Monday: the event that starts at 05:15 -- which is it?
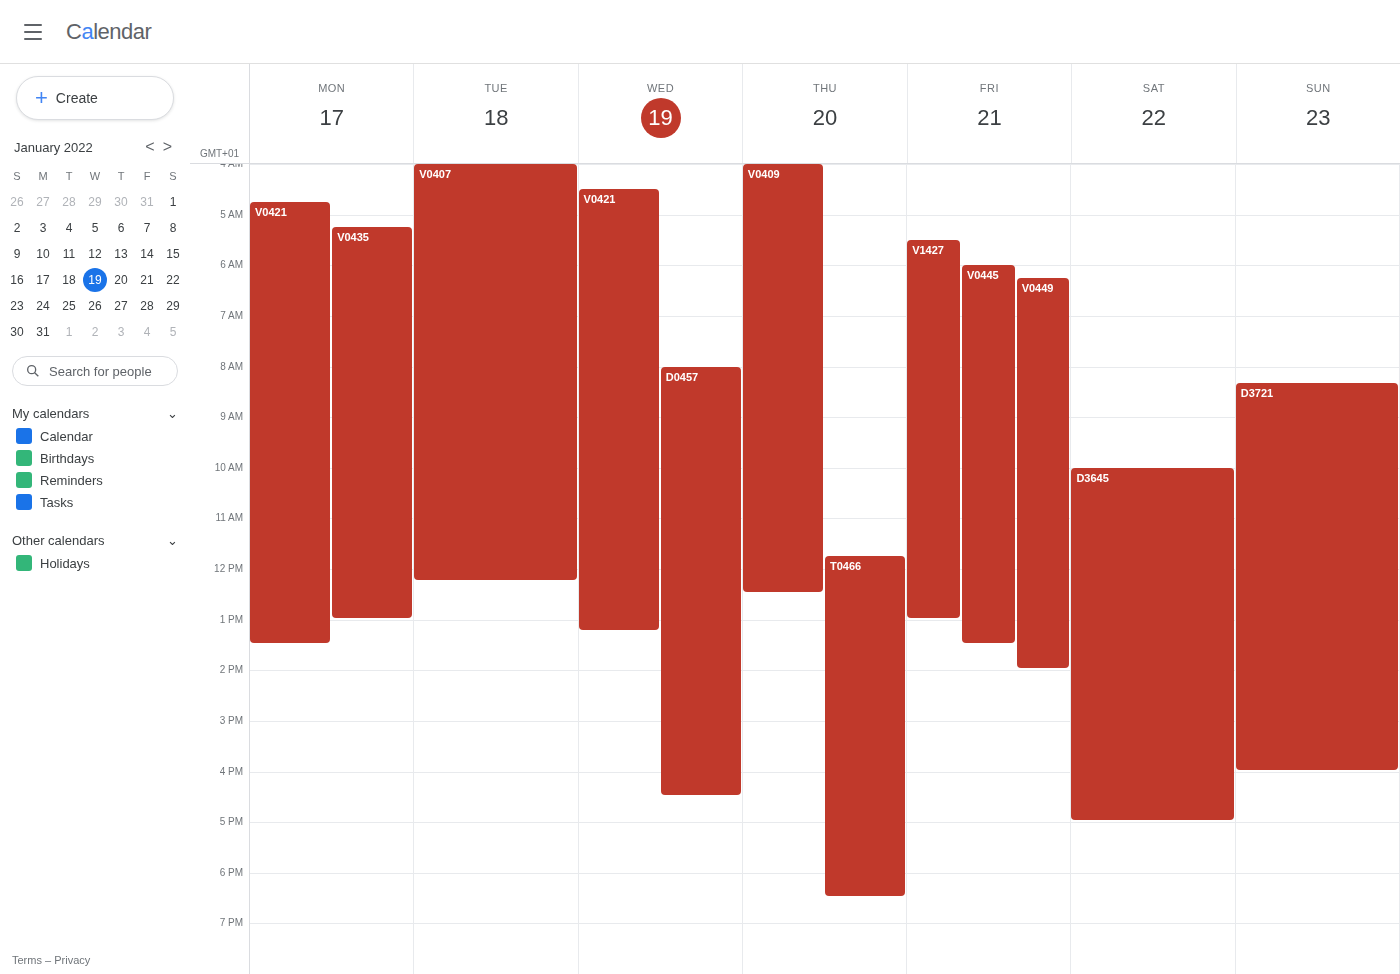
"V0435"